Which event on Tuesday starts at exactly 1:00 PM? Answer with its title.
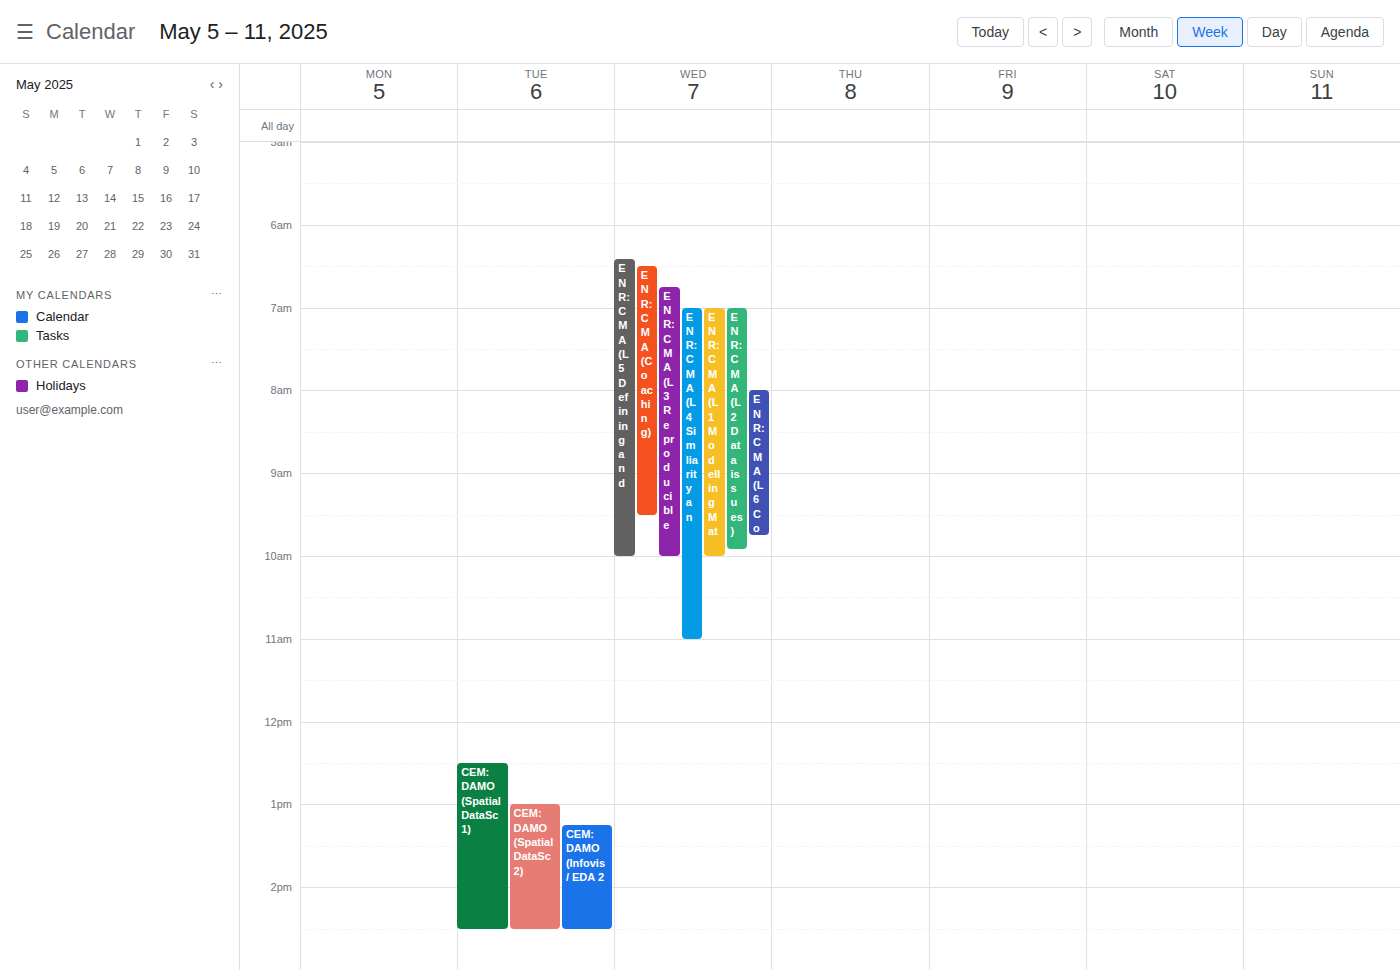
"CEM: DAMO (SpatialDataSc2)"